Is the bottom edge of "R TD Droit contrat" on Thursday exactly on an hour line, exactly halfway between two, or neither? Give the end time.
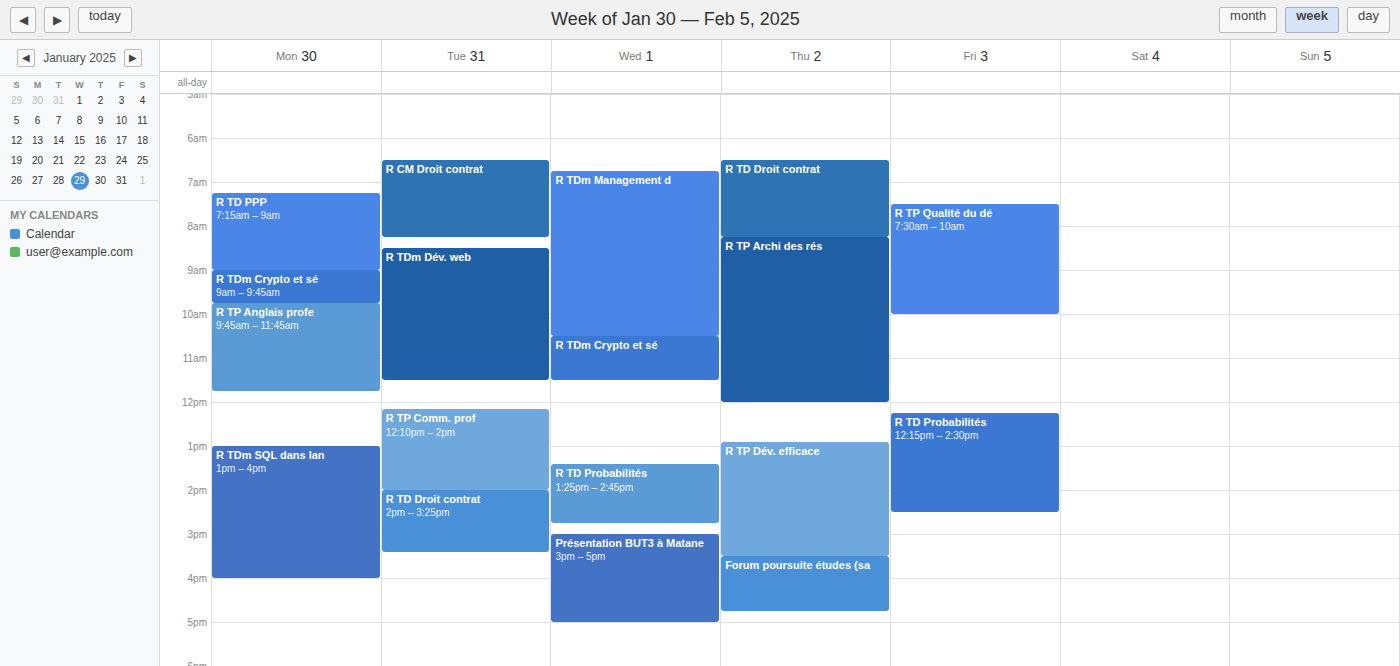
08:15 -- neither: a quarter of the way from the 08:00 line to the 09:00 line.